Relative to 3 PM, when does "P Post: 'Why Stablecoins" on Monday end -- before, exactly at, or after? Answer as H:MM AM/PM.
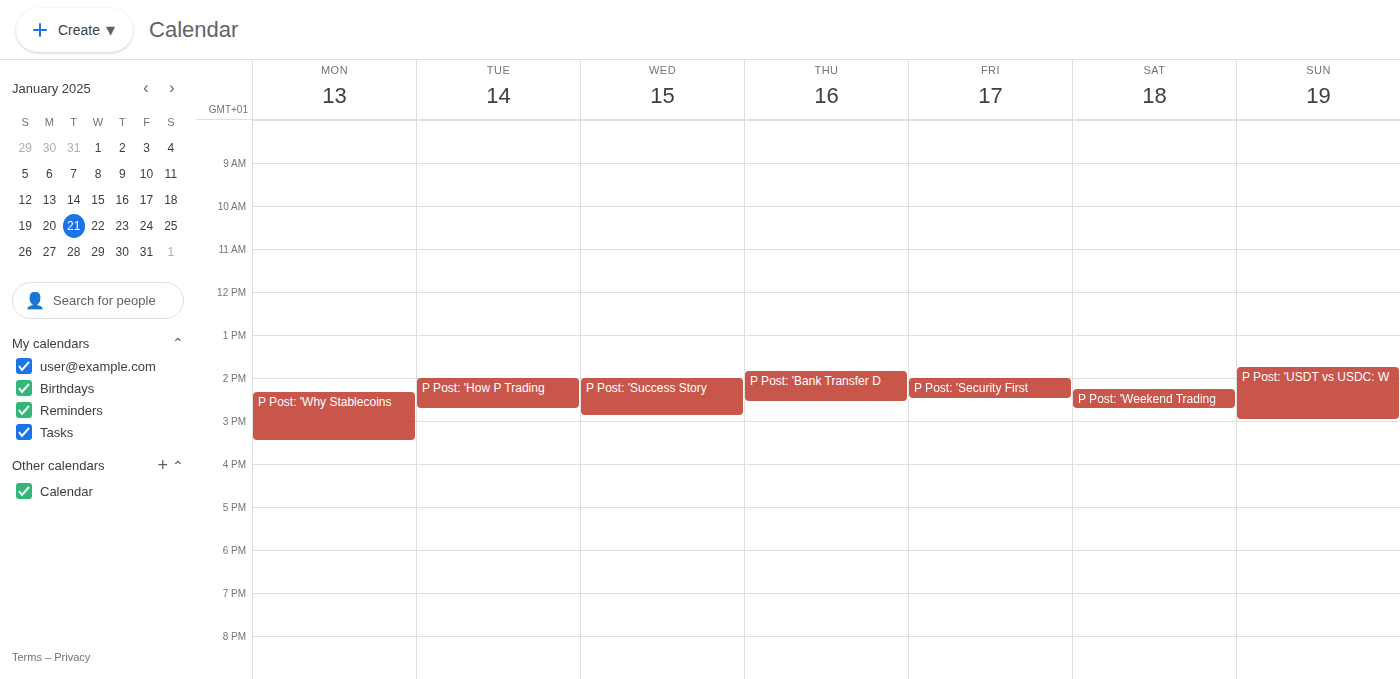
3:30 PM -- after 3 PM, 30 minutes below the 3 PM line.